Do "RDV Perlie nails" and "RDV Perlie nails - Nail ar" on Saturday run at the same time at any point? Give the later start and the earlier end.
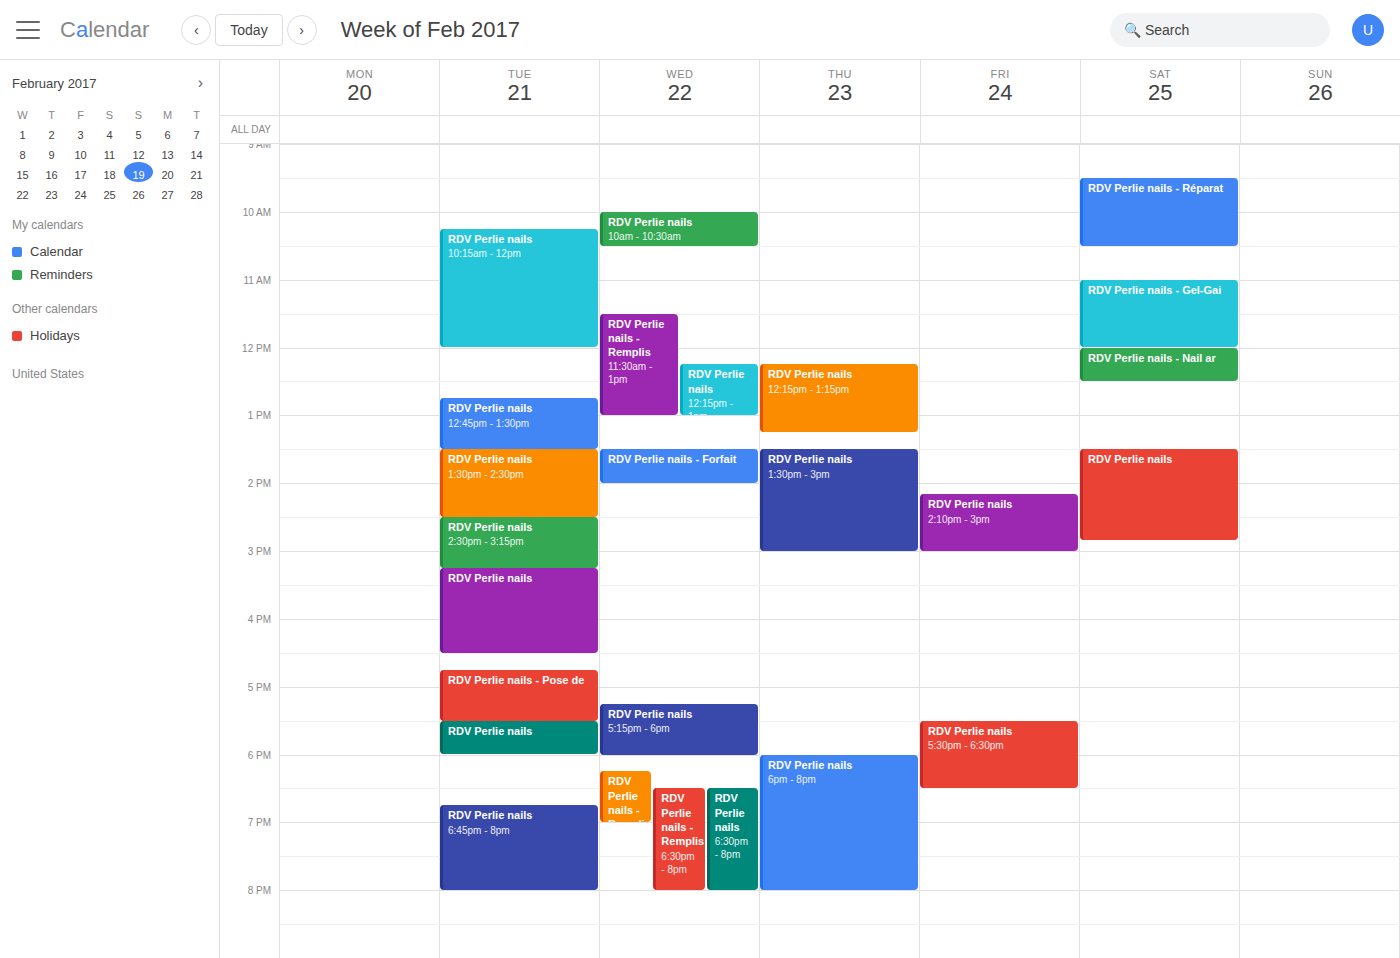
"RDV Perlie nails - Nail ar" ends at 12:30 PM and "RDV Perlie nails" starts at 1:30 PM -- no overlap.